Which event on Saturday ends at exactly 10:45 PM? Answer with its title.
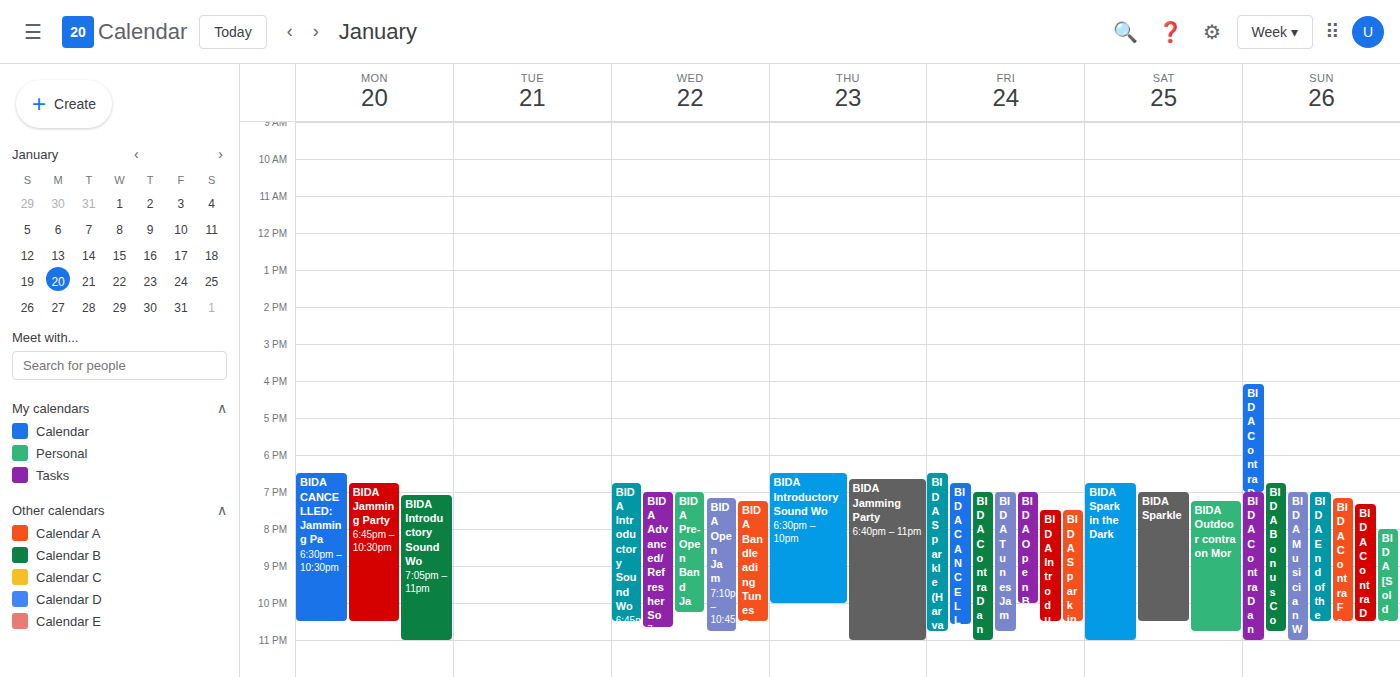
"BIDA Outdoor contra on Mor"